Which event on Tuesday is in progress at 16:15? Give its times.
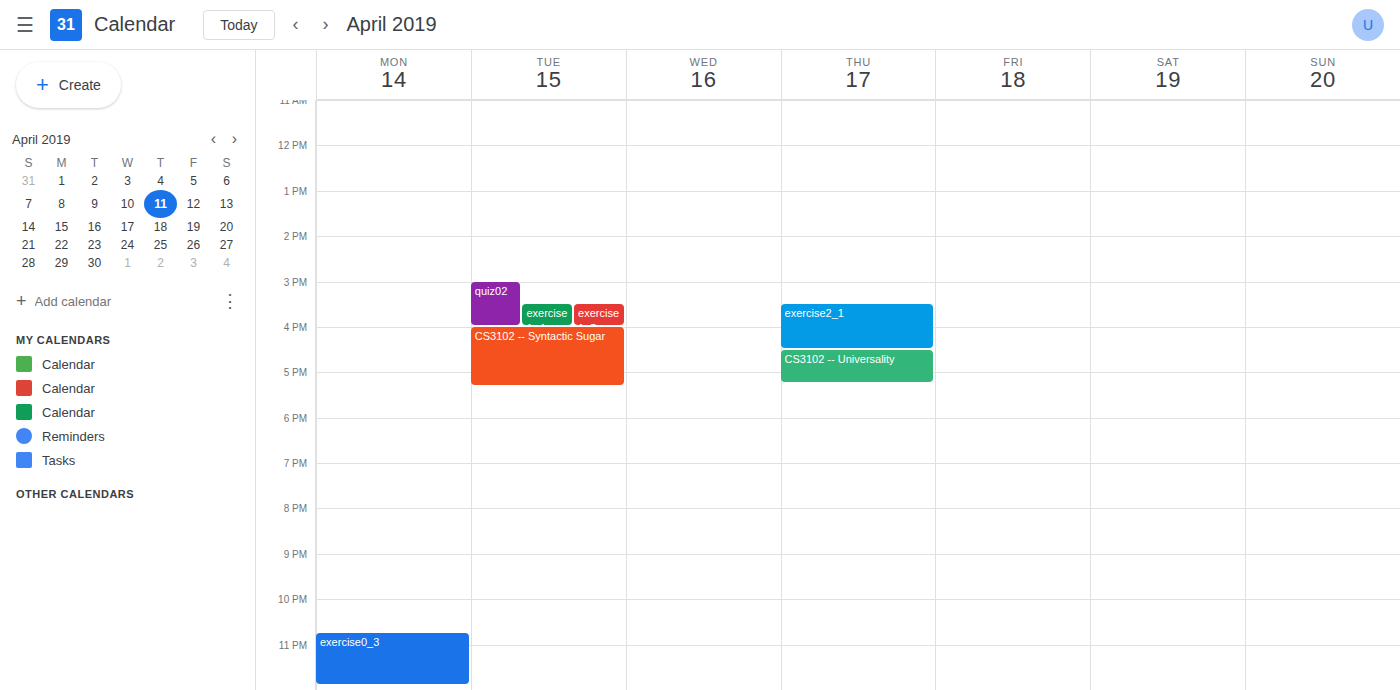
"CS3102 -- Syntactic Sugar", 16:00 to 17:20